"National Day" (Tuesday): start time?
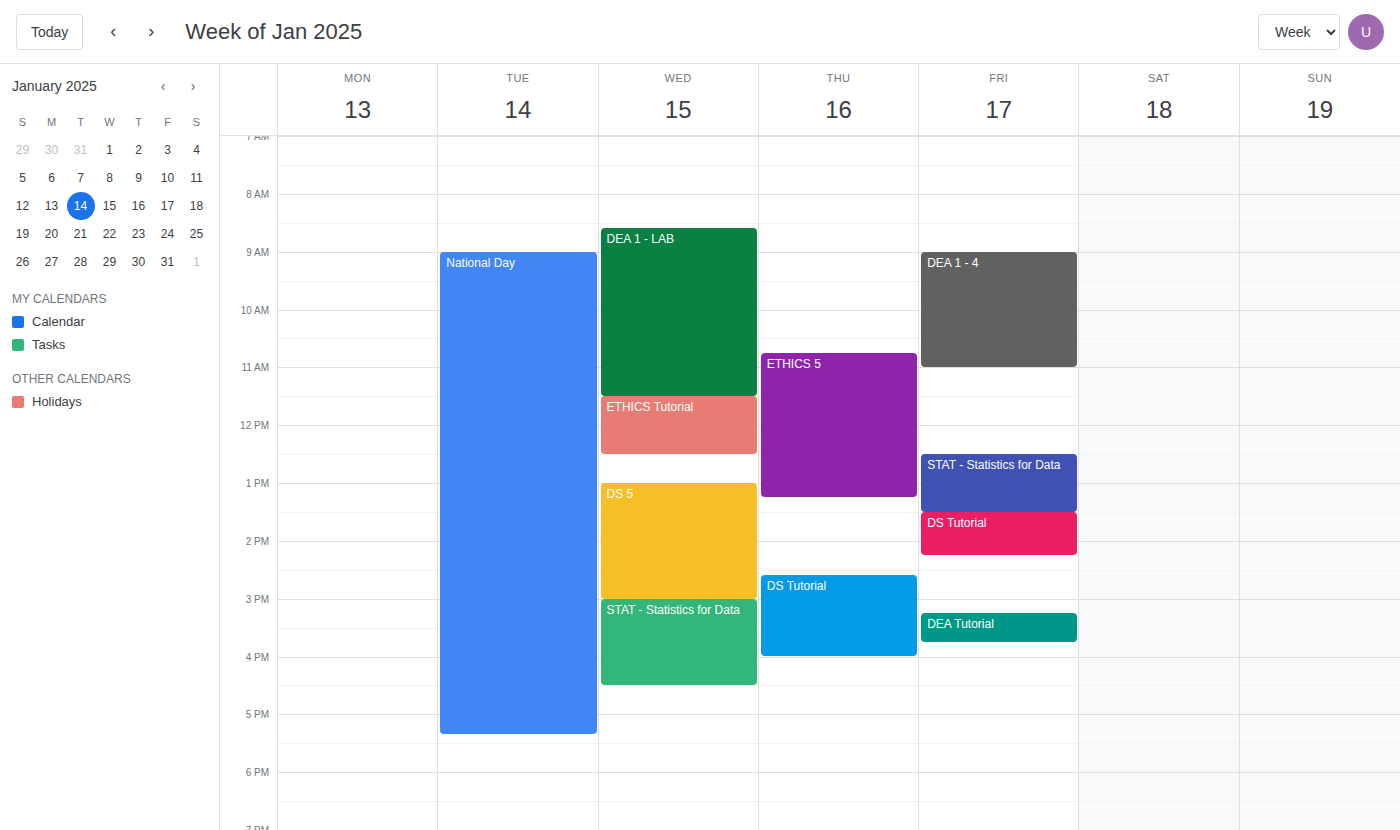
9:00 AM